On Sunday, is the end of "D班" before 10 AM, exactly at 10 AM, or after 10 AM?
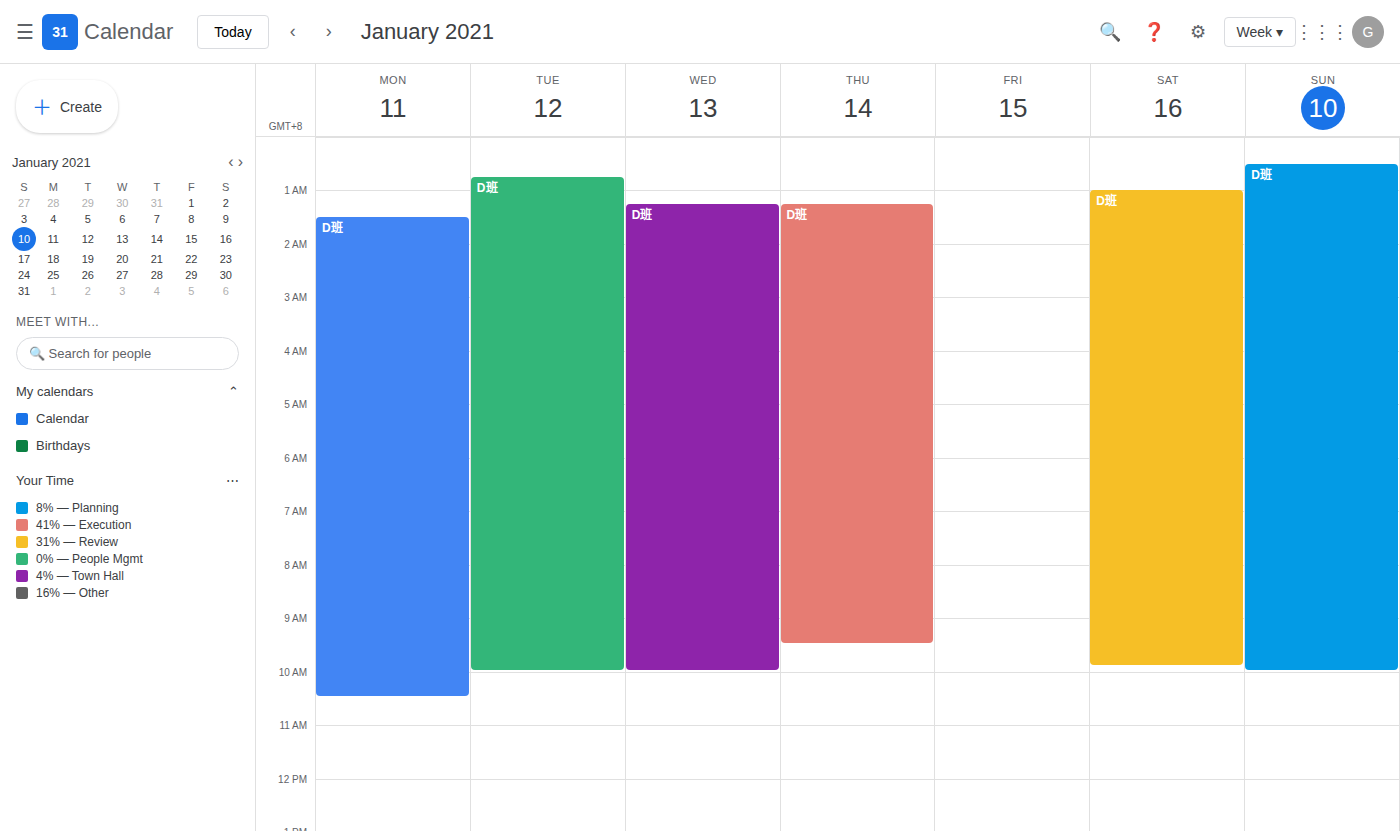
10:00 AM -- exactly at 10 AM, on the 10 AM line.